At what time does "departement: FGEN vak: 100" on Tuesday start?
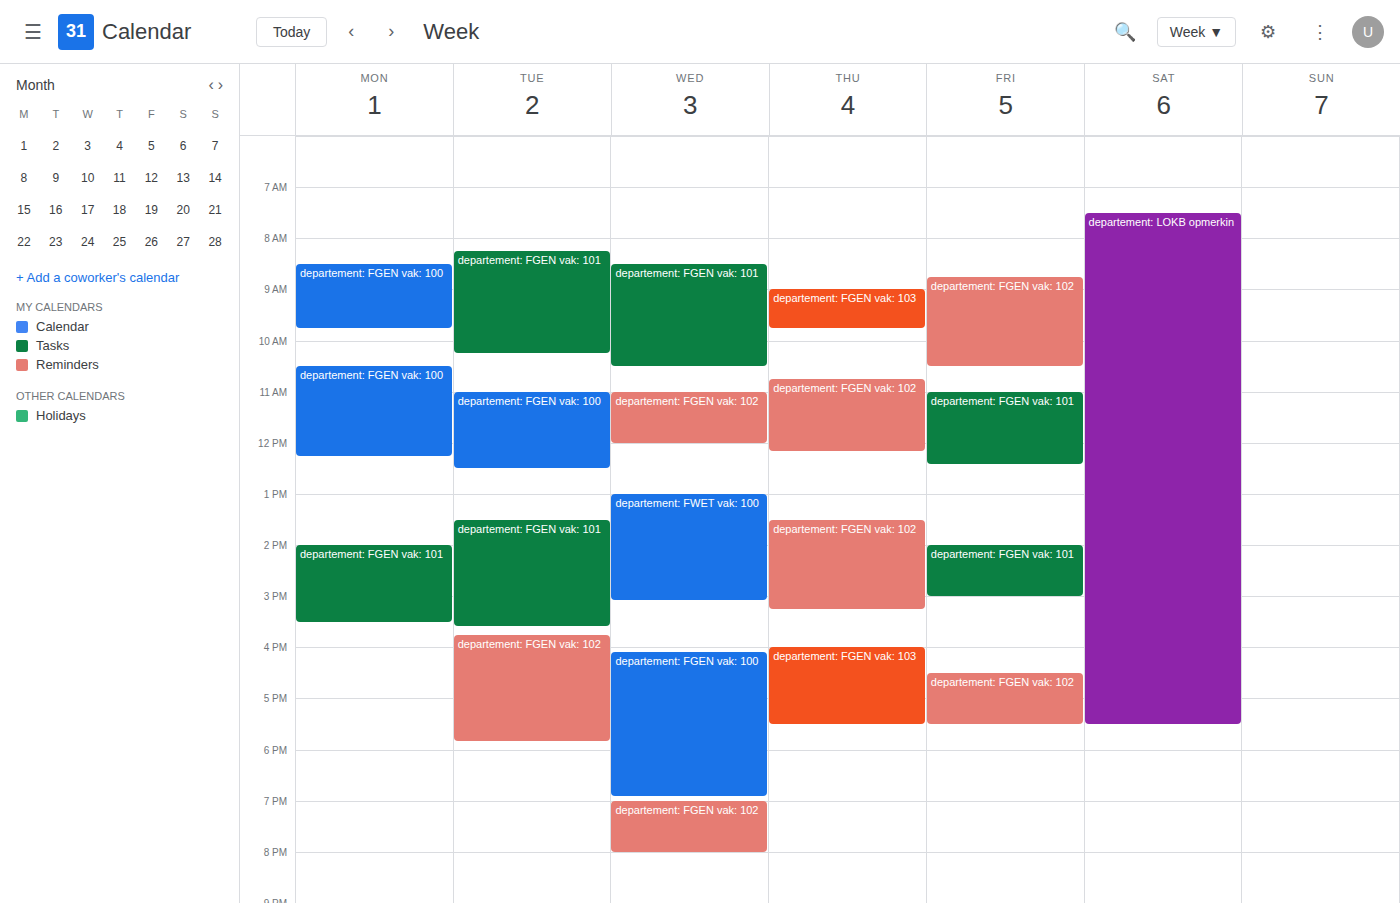
11:00 AM